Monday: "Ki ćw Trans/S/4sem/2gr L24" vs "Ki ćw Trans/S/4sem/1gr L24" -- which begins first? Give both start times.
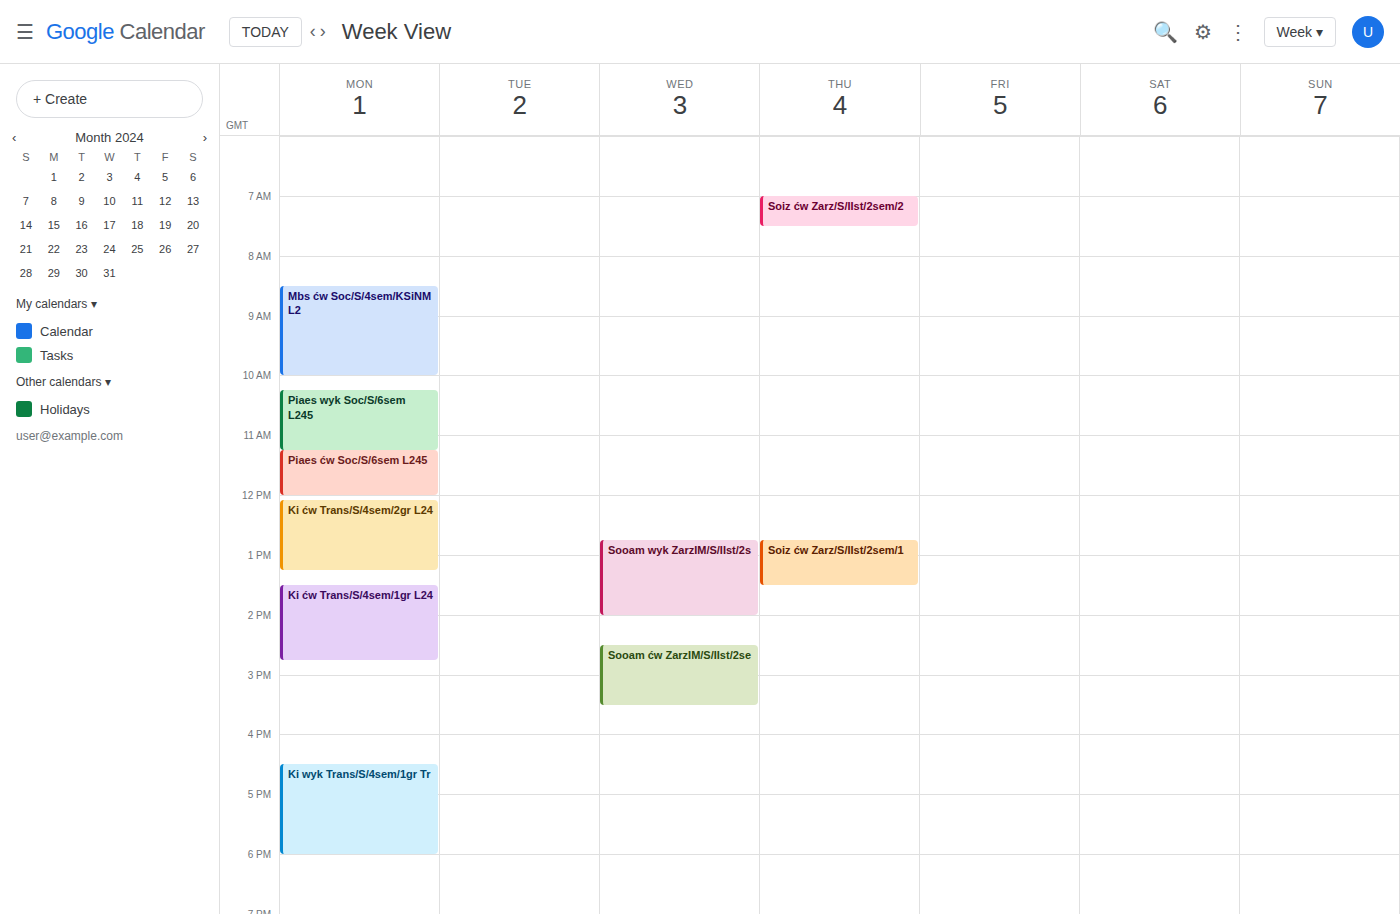
"Ki ćw Trans/S/4sem/2gr L24" 12:05 PM; "Ki ćw Trans/S/4sem/1gr L24" 1:30 PM.